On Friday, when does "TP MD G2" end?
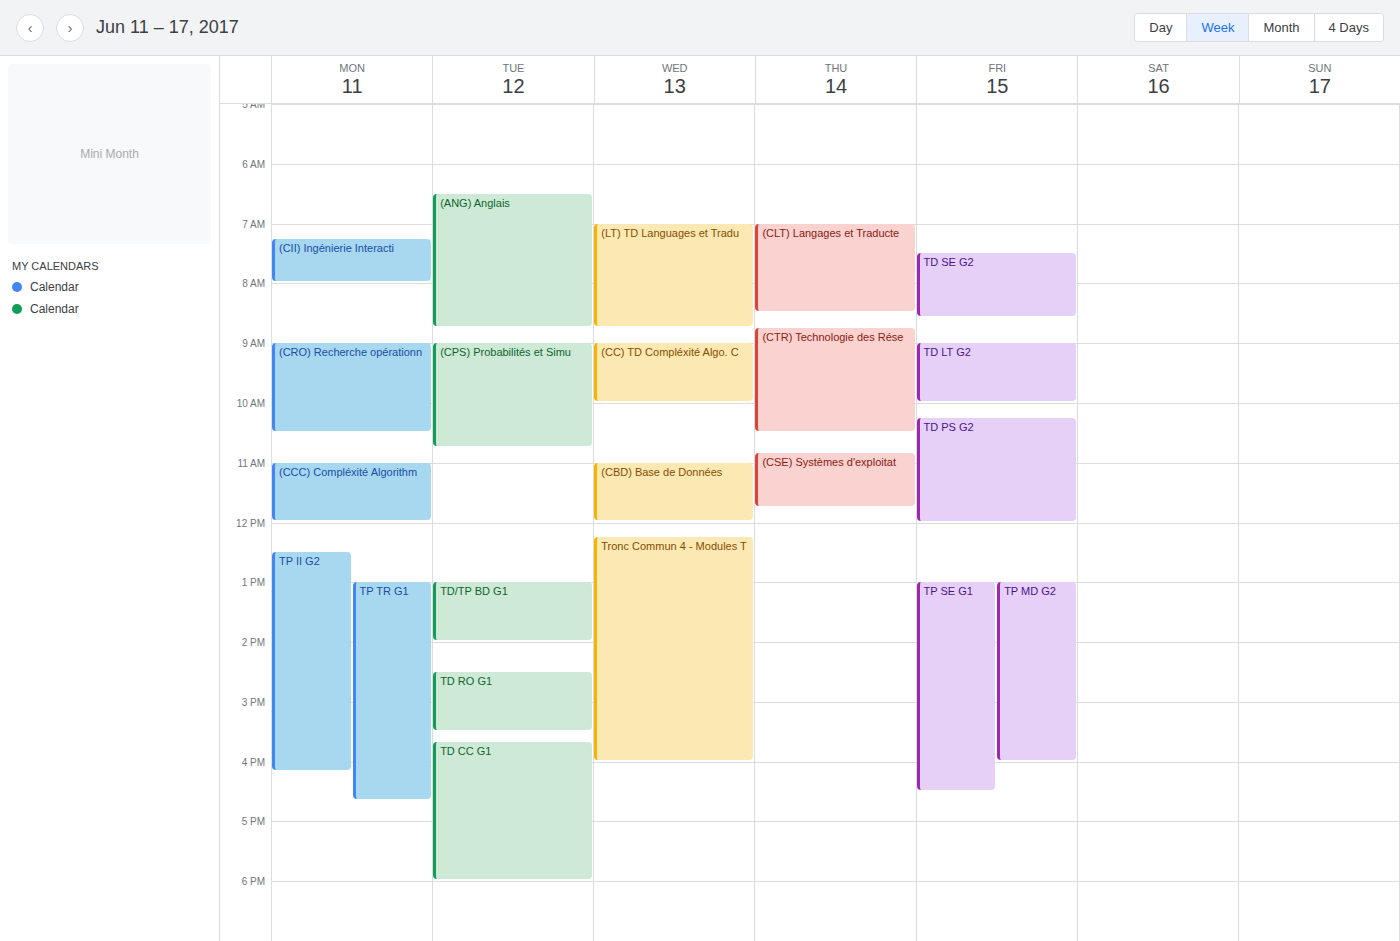
16:00